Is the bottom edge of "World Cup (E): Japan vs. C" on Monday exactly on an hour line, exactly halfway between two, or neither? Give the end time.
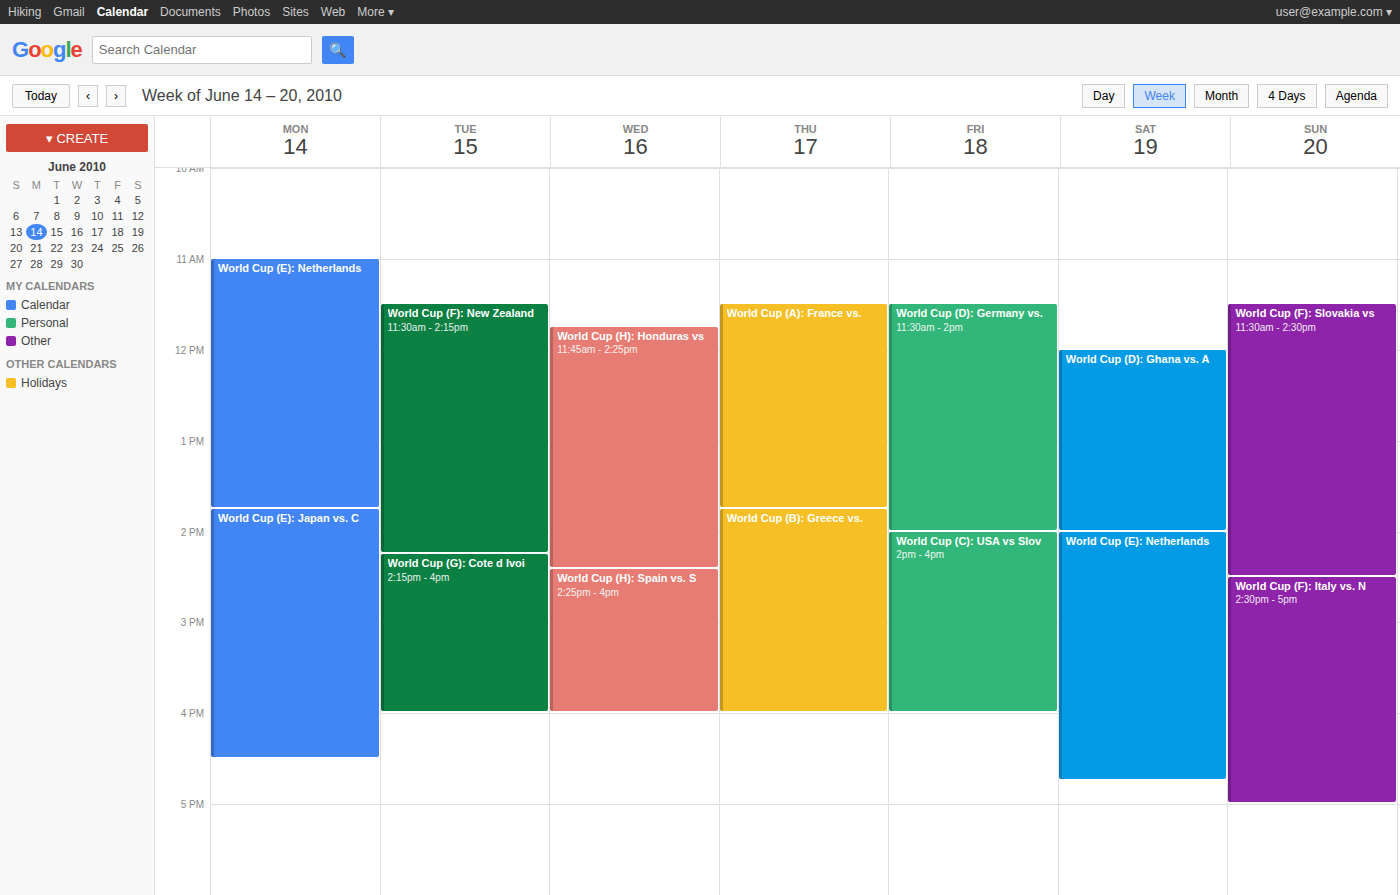
4:30 PM -- halfway between the 4 PM and 5 PM lines.